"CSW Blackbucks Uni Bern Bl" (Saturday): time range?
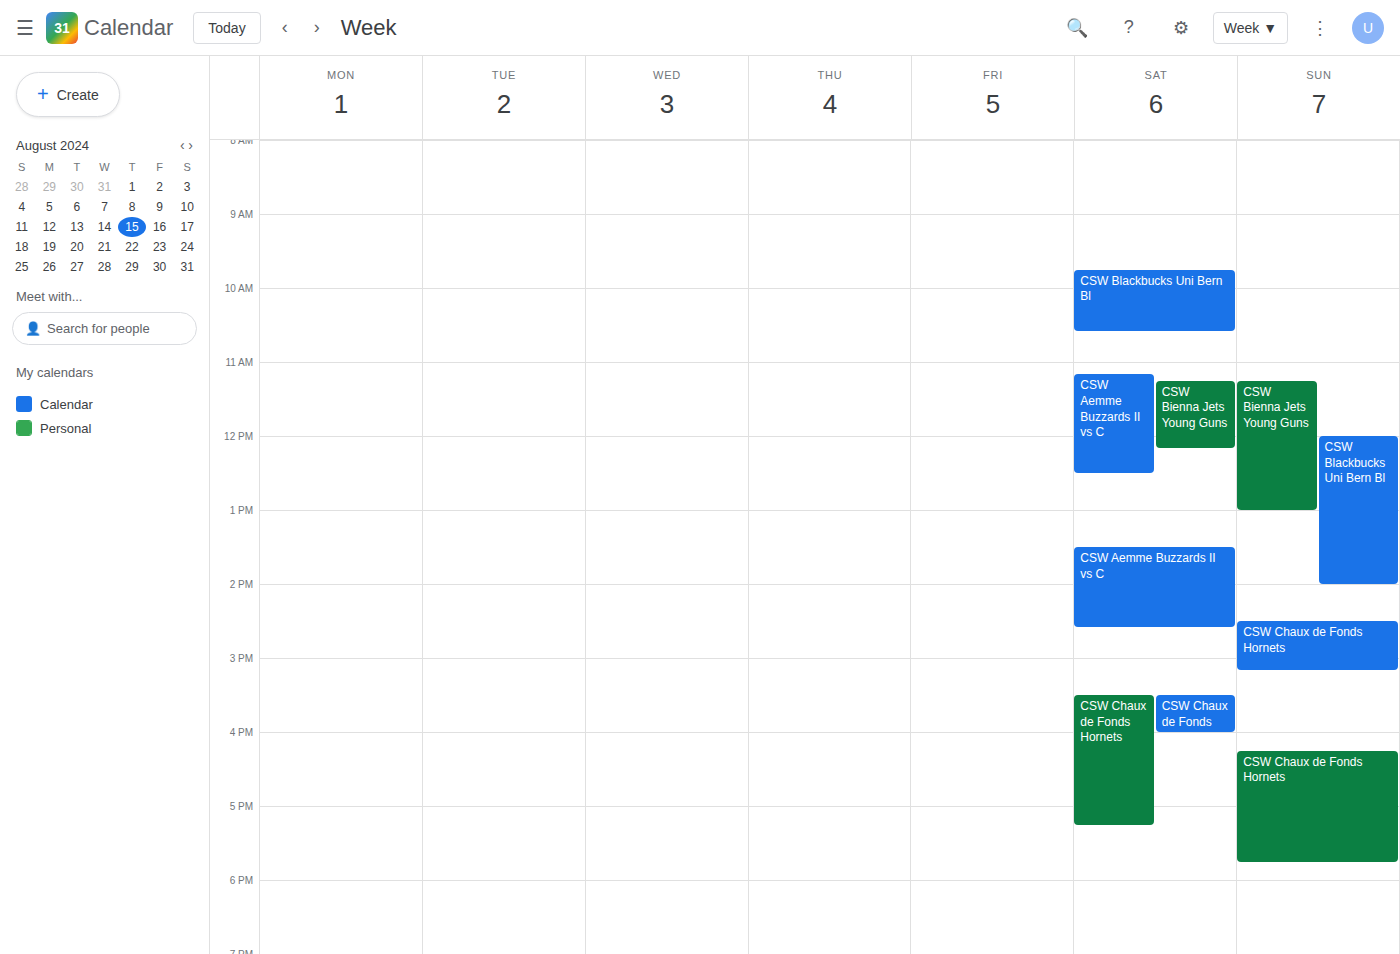
9:45 AM to 10:35 AM